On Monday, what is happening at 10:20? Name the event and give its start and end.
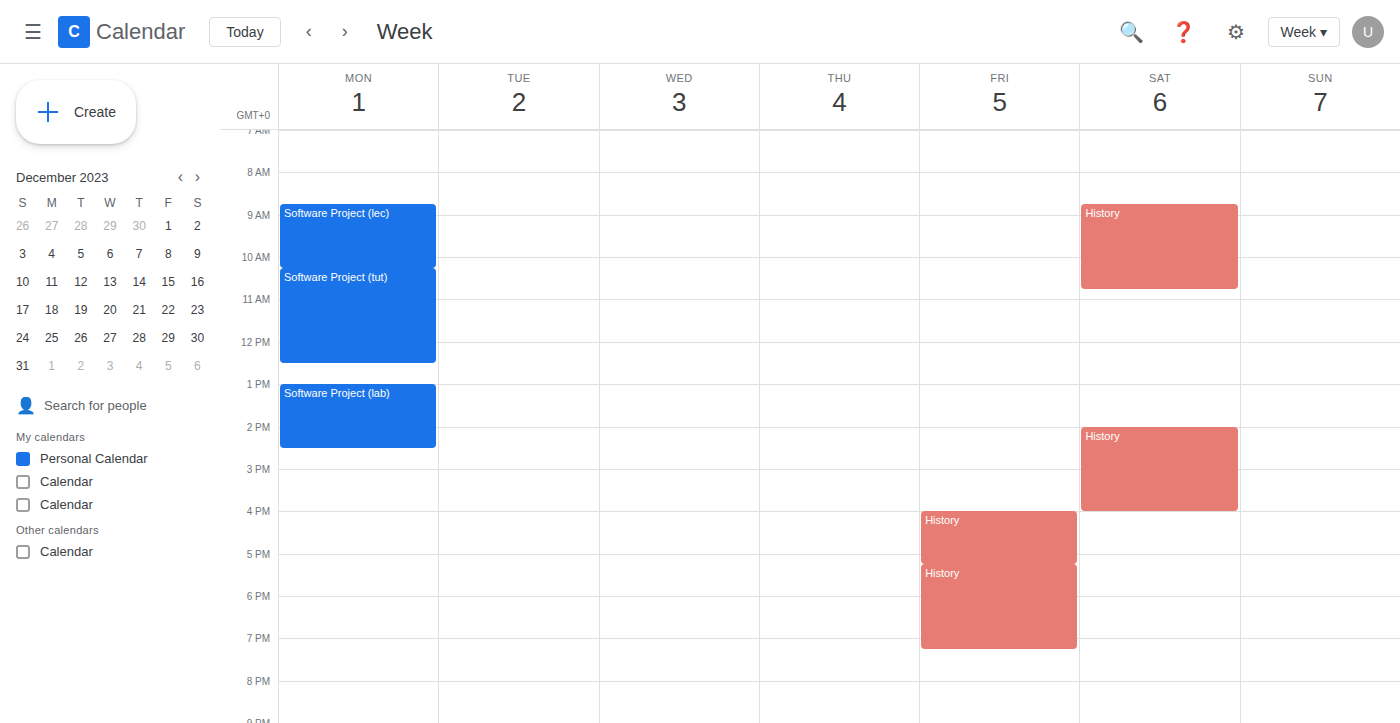
"Software Project (tut)", 10:15 to 12:30